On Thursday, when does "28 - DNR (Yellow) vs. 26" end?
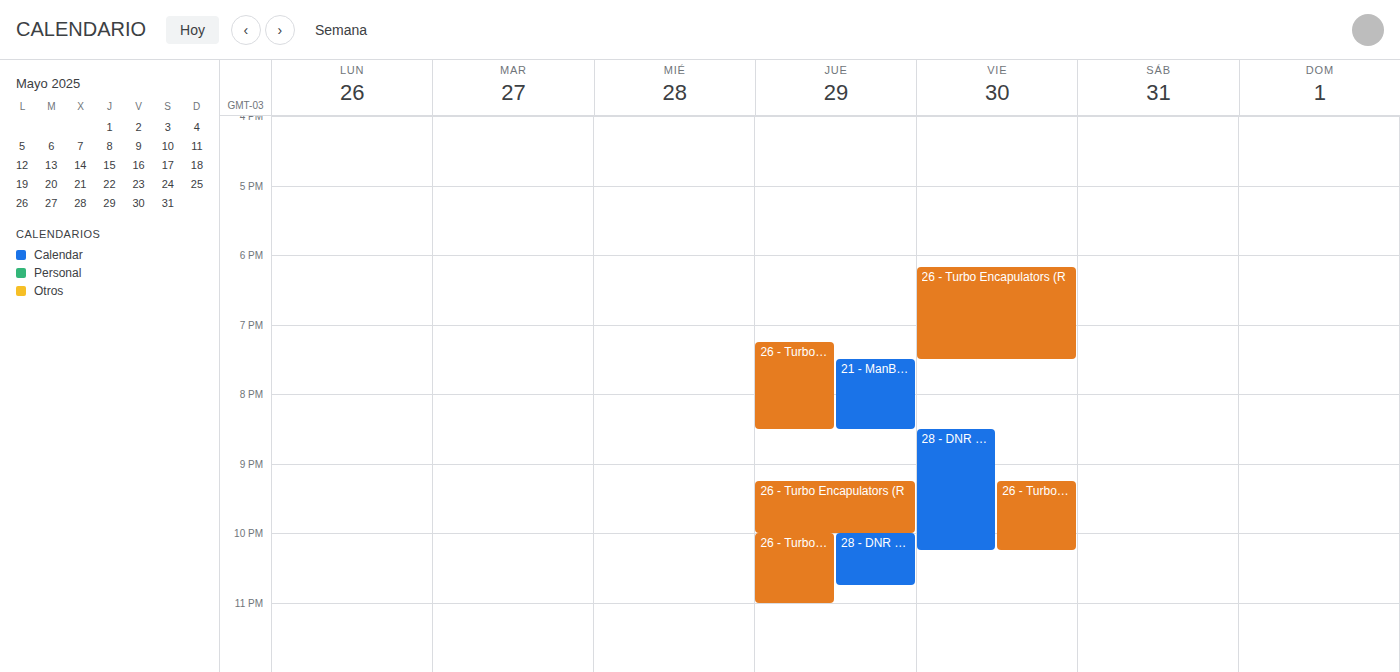
10:45 PM